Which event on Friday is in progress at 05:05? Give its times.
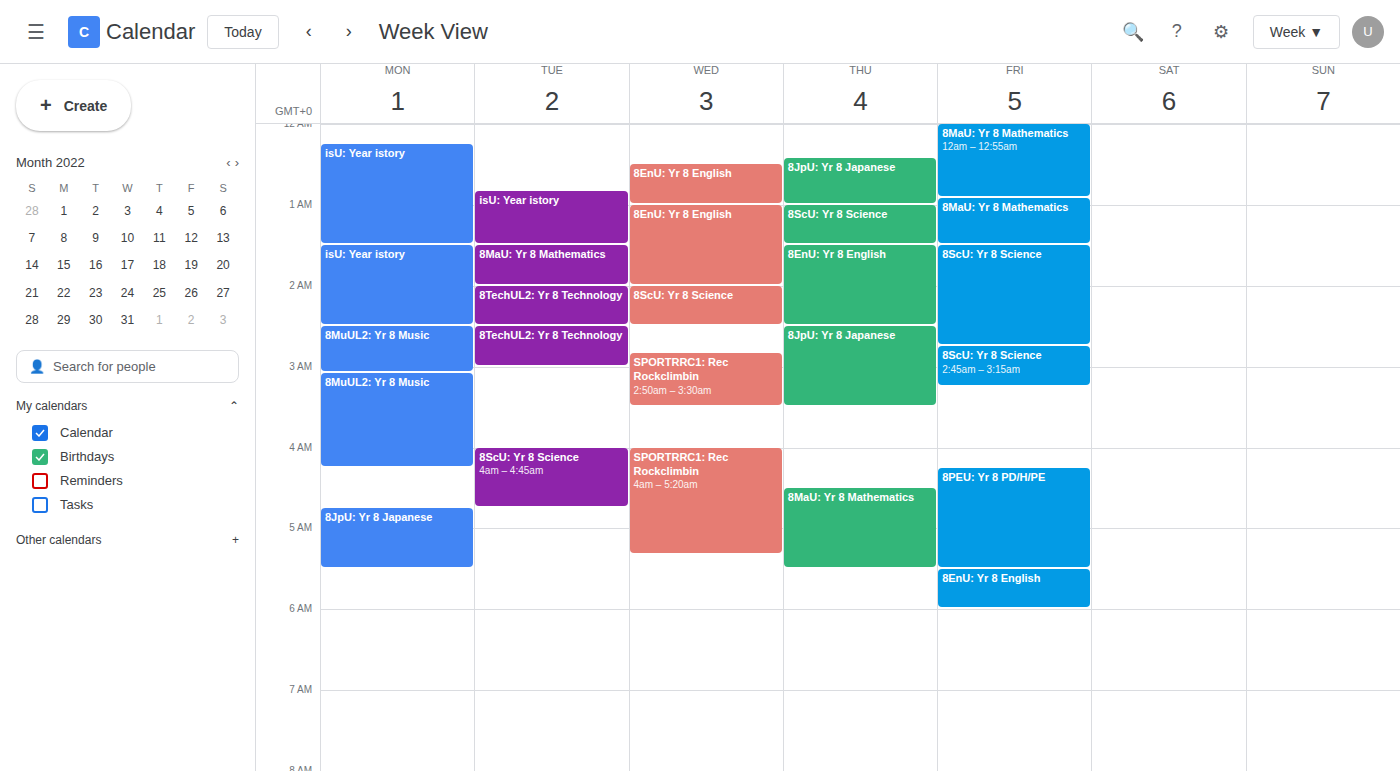
"8PEU: Yr 8 PD/H/PE", 04:15 to 05:30